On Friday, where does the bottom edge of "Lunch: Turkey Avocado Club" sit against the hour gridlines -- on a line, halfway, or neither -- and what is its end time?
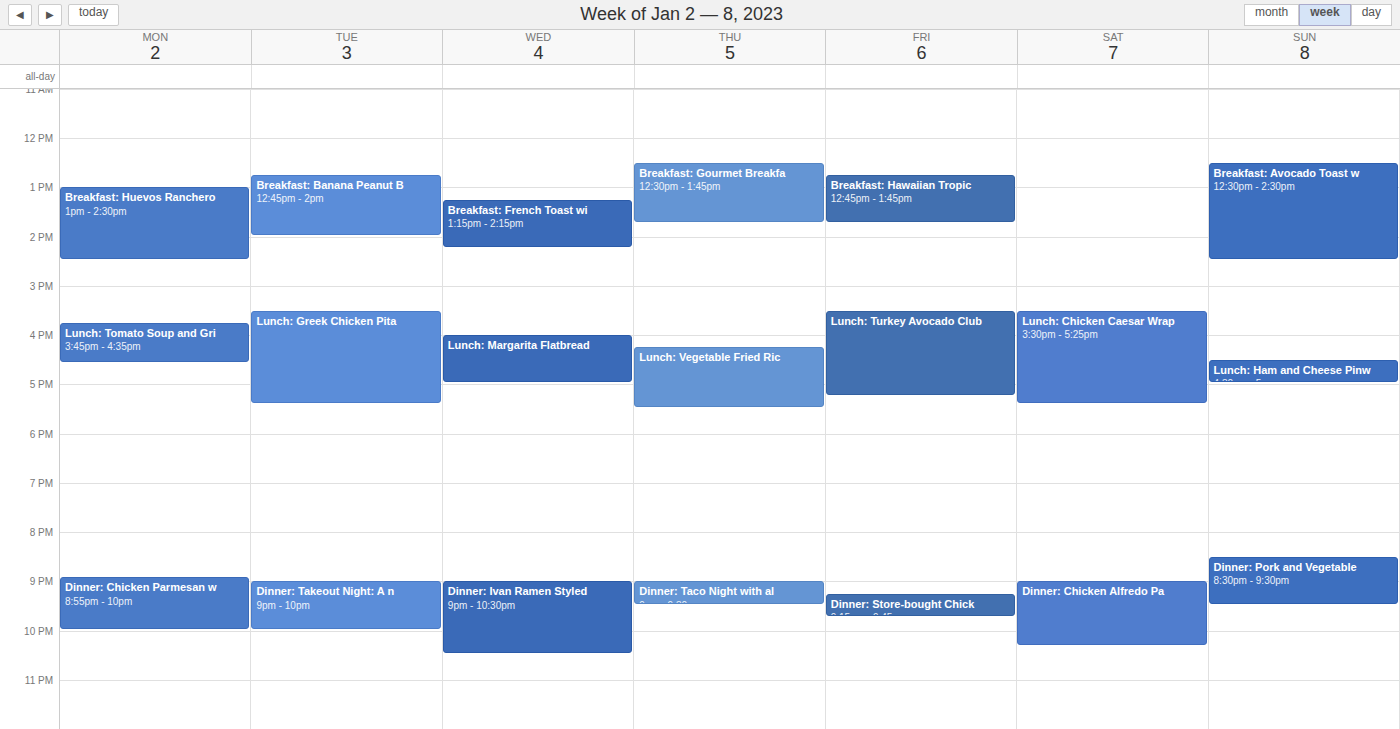
5:15 PM -- neither: a quarter of the way from the 5 PM line to the 6 PM line.